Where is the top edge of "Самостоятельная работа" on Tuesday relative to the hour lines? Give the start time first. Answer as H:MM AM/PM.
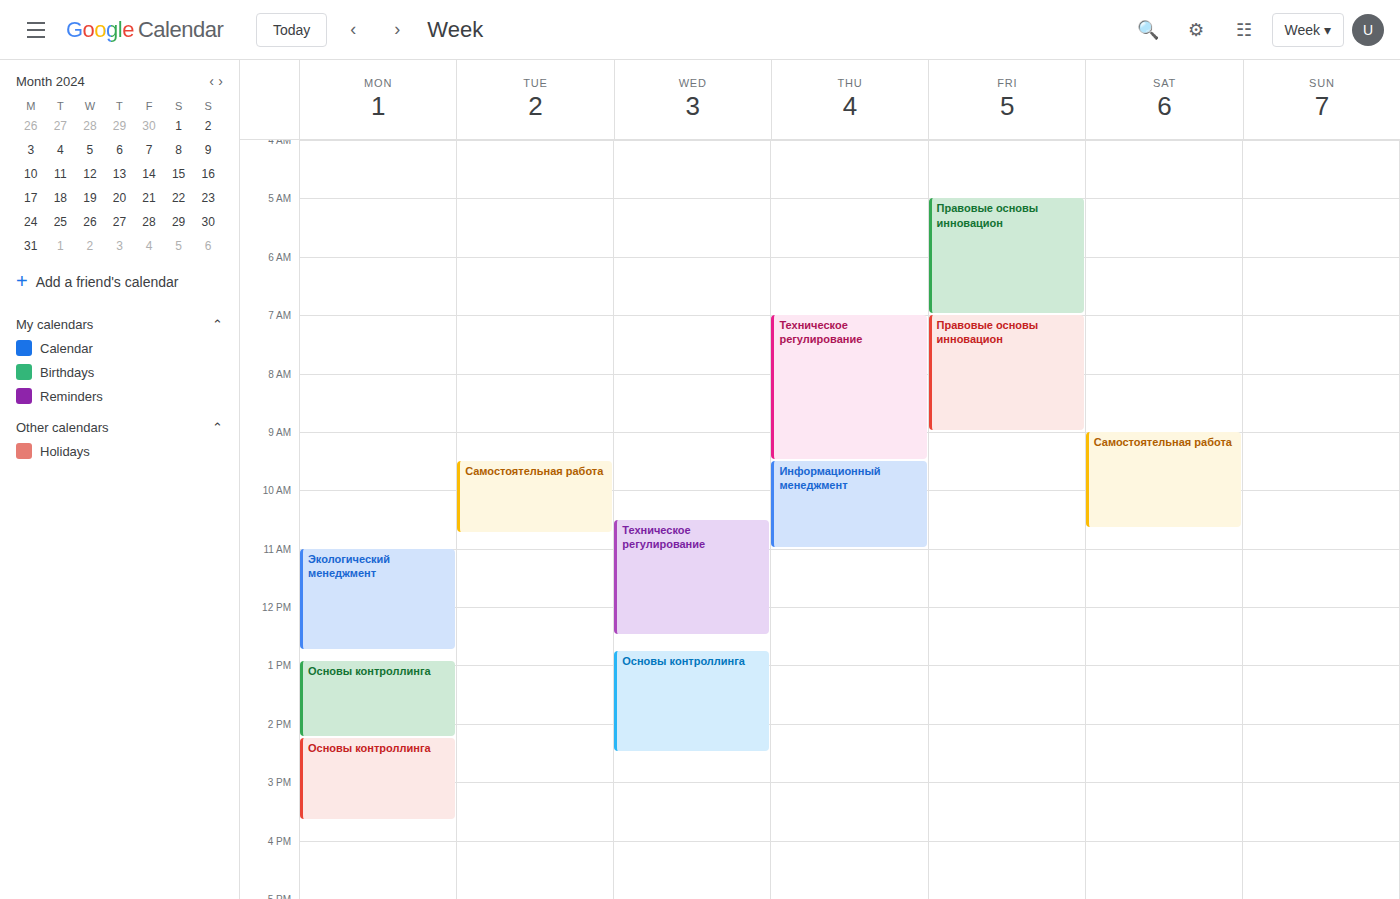
9:30 AM -- halfway between the 9 AM and 10 AM lines.